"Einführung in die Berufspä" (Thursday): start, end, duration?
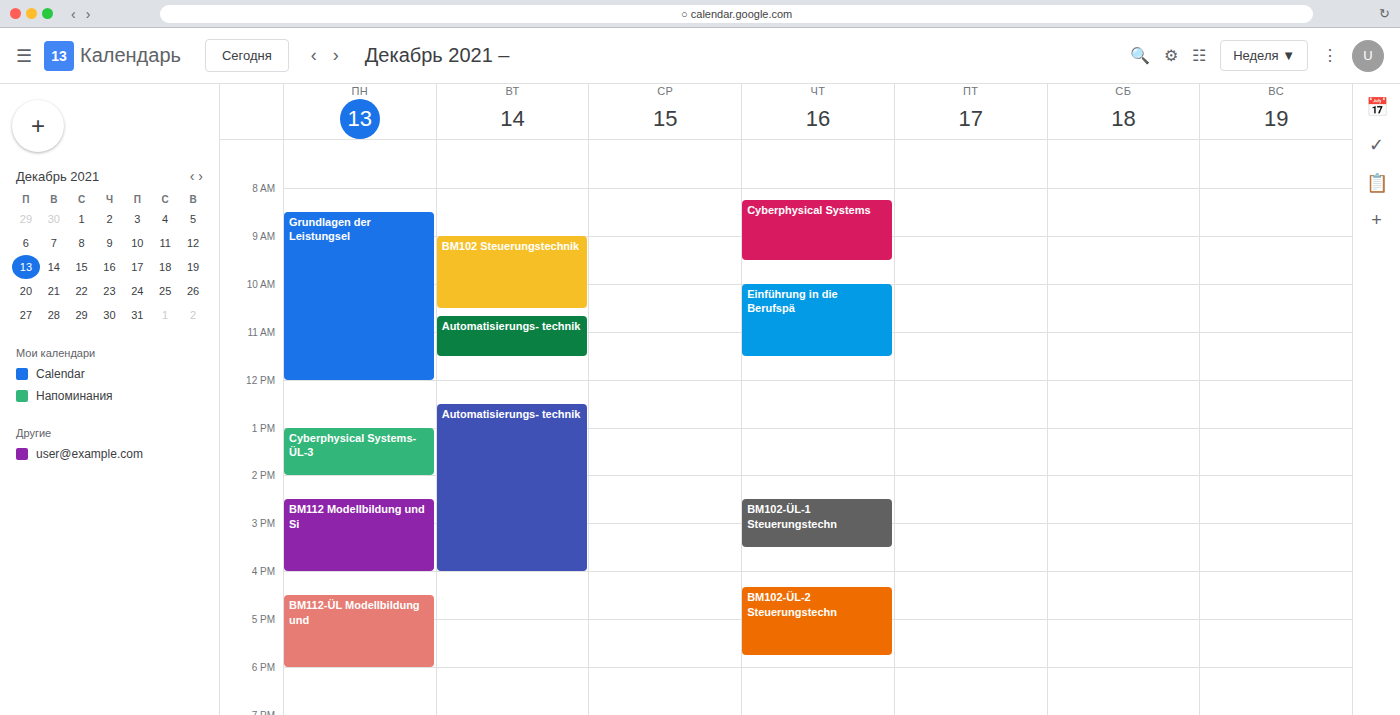
10:00 AM to 11:30 AM, 1 hour 30 minutes